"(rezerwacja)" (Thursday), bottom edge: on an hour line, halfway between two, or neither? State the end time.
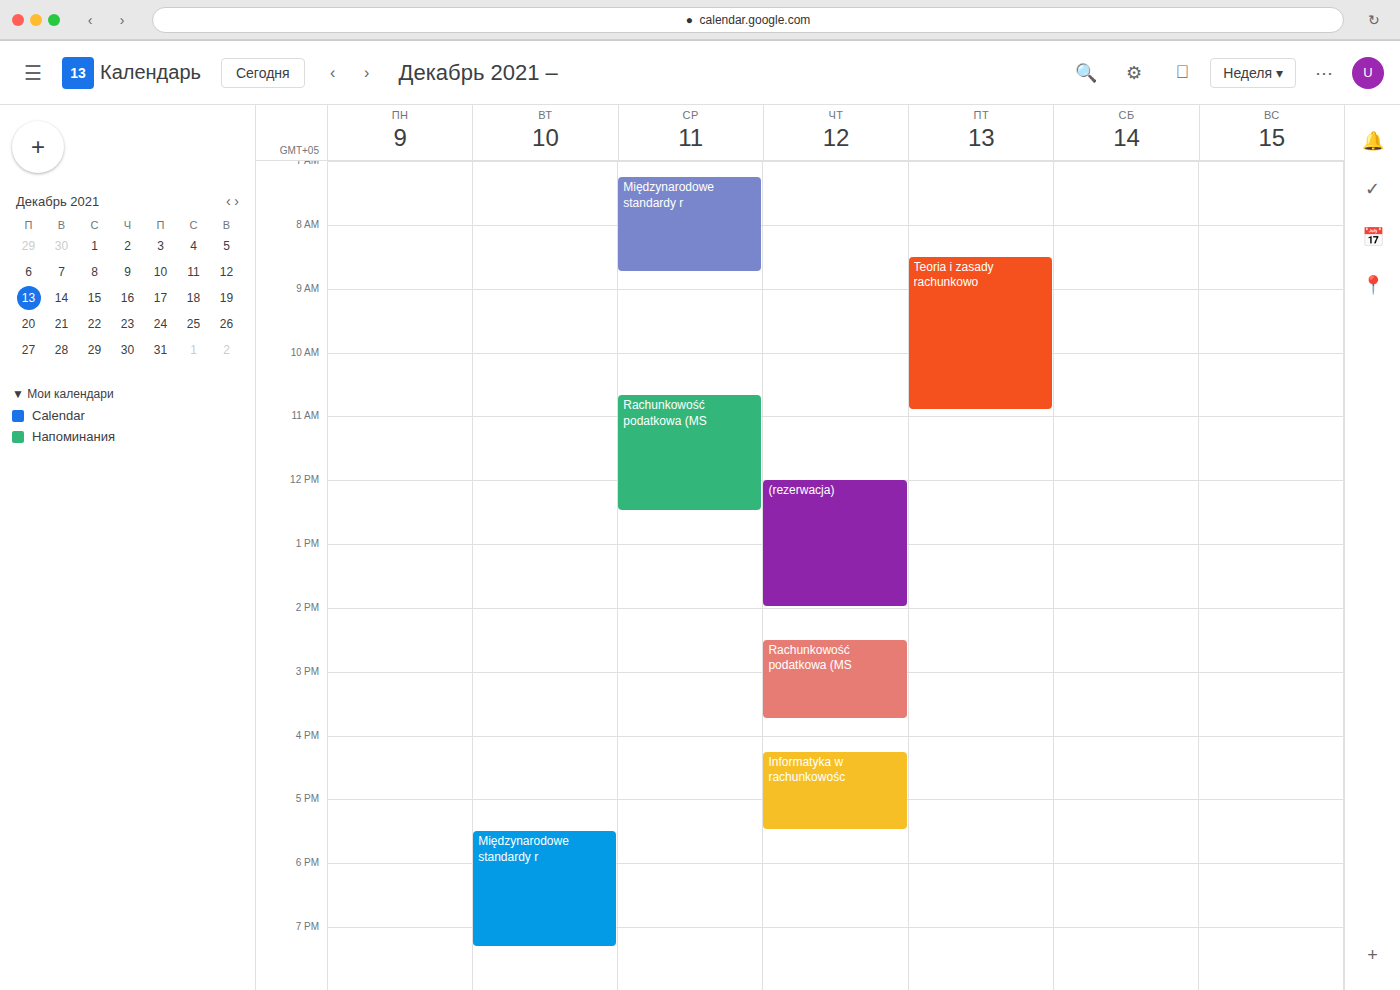
2:00 PM -- exactly on the 2 PM line.